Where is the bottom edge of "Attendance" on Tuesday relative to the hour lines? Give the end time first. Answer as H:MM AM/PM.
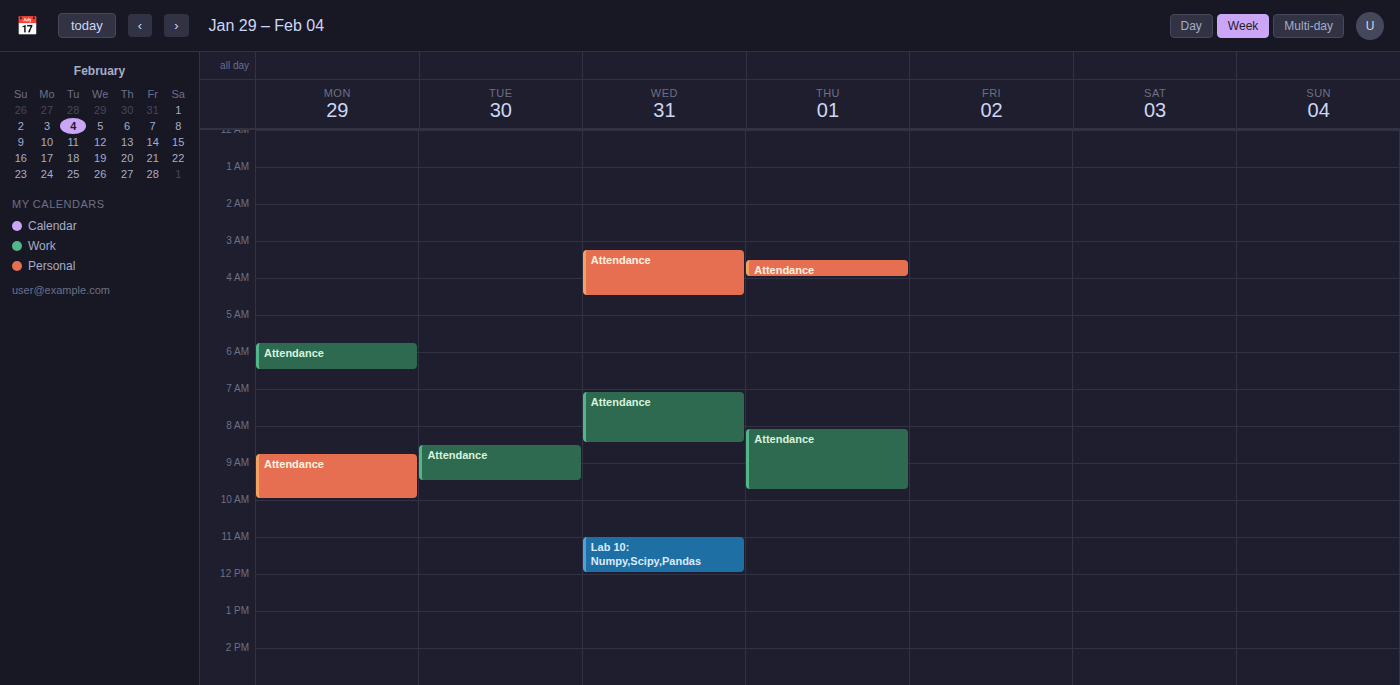
9:30 AM -- halfway between the 9 AM and 10 AM lines.